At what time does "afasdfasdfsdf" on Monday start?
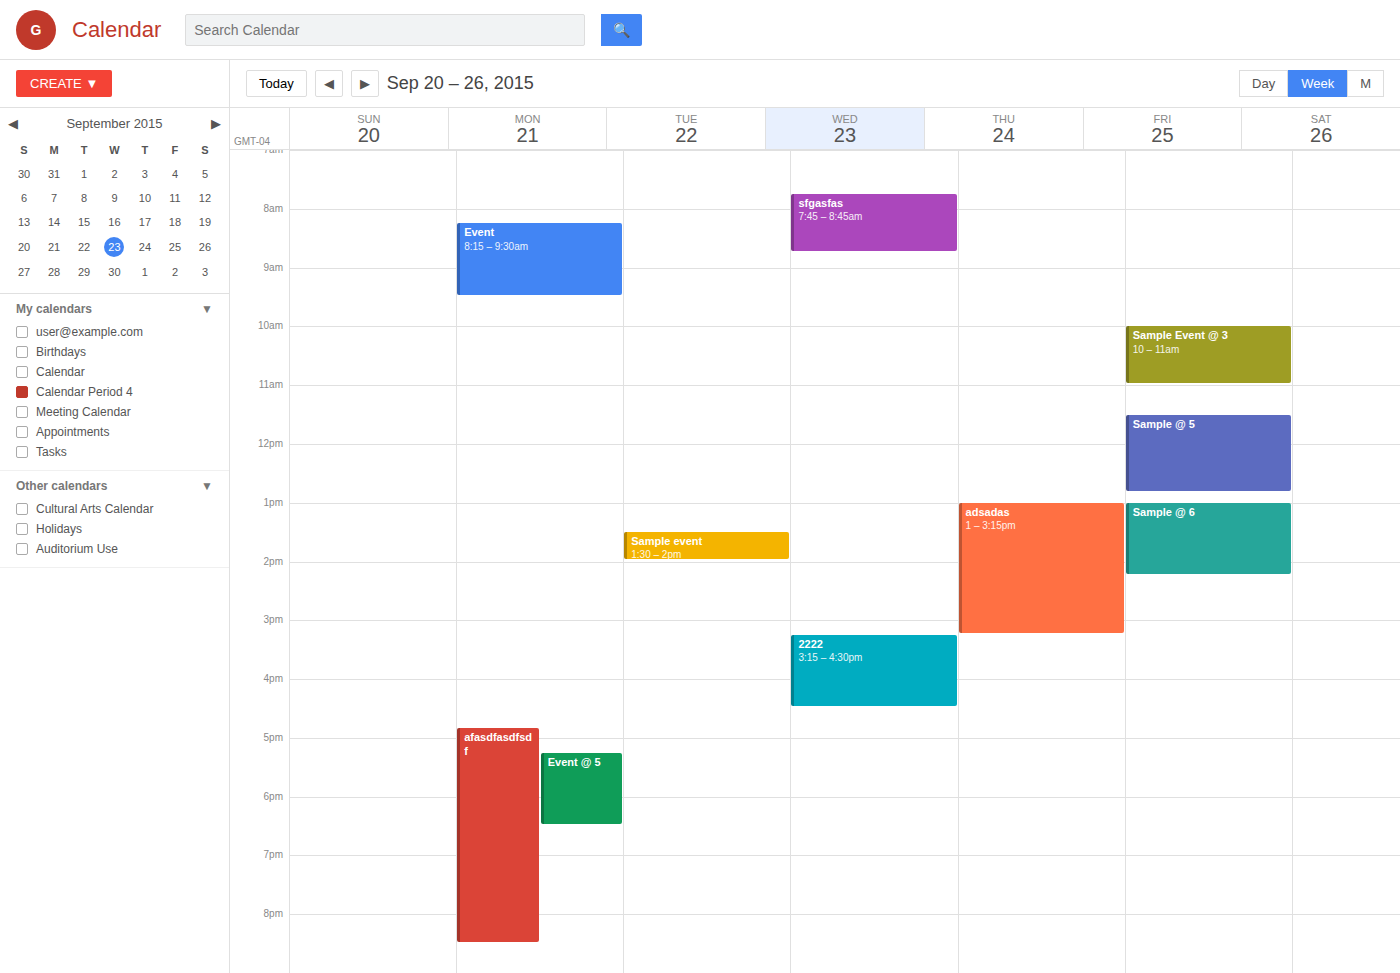
16:50